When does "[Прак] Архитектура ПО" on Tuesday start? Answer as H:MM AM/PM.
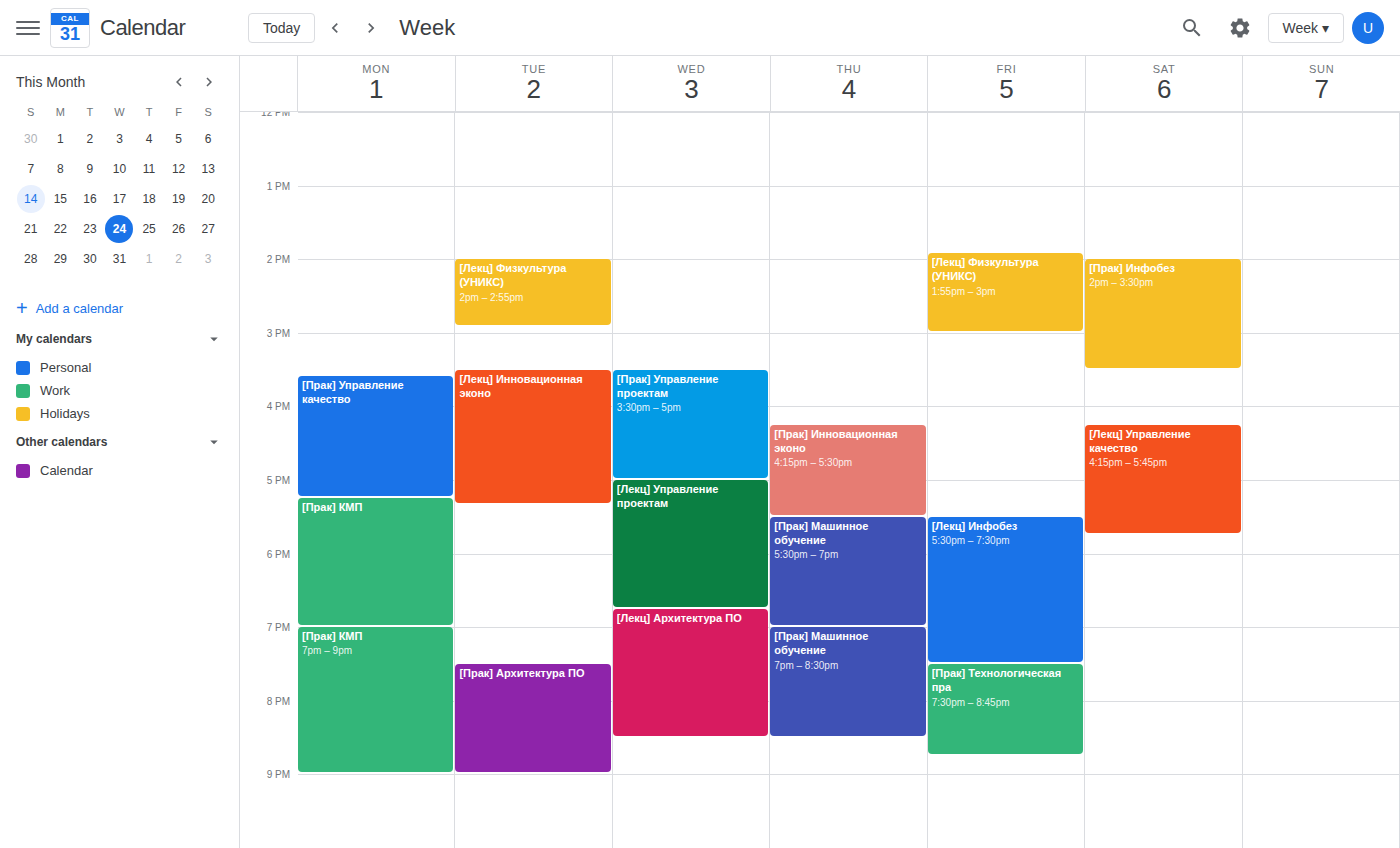
7:30 PM